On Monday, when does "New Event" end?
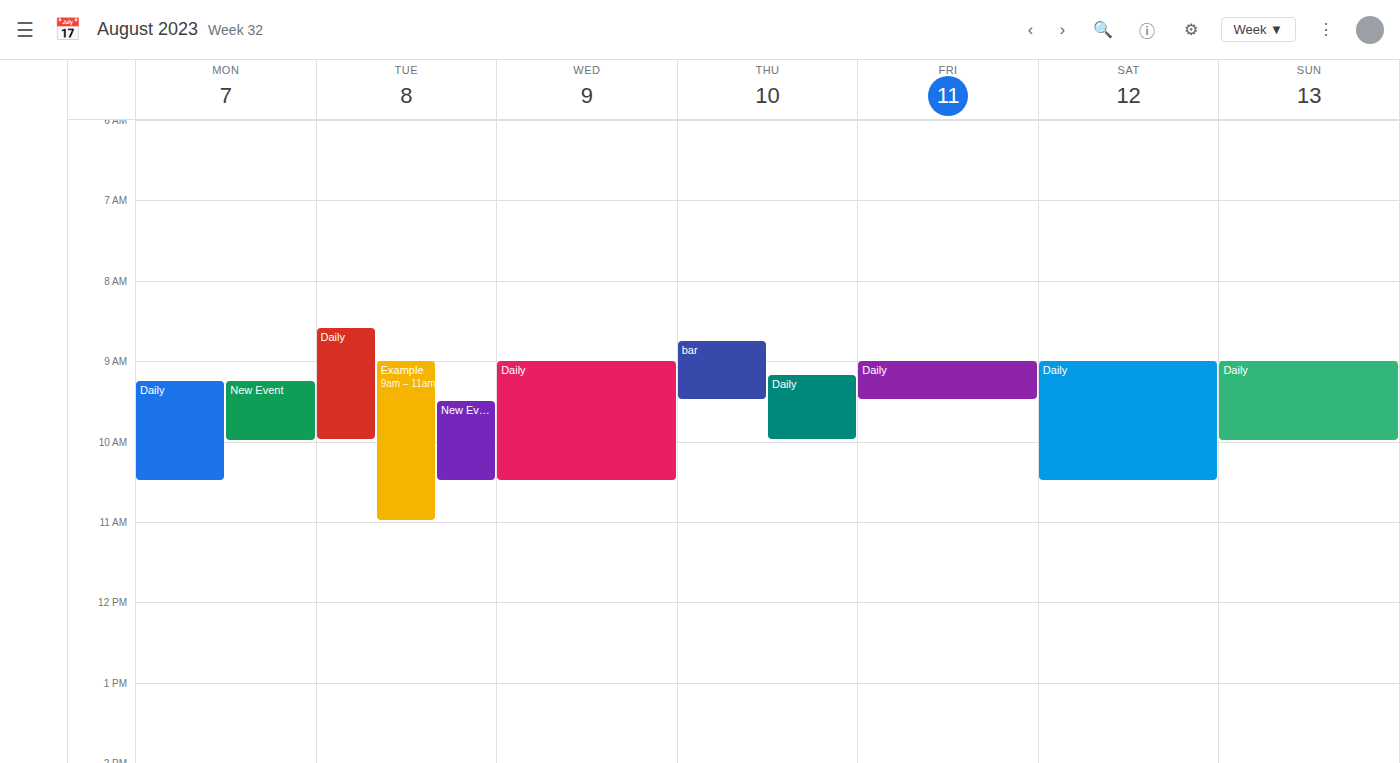
10:00 AM